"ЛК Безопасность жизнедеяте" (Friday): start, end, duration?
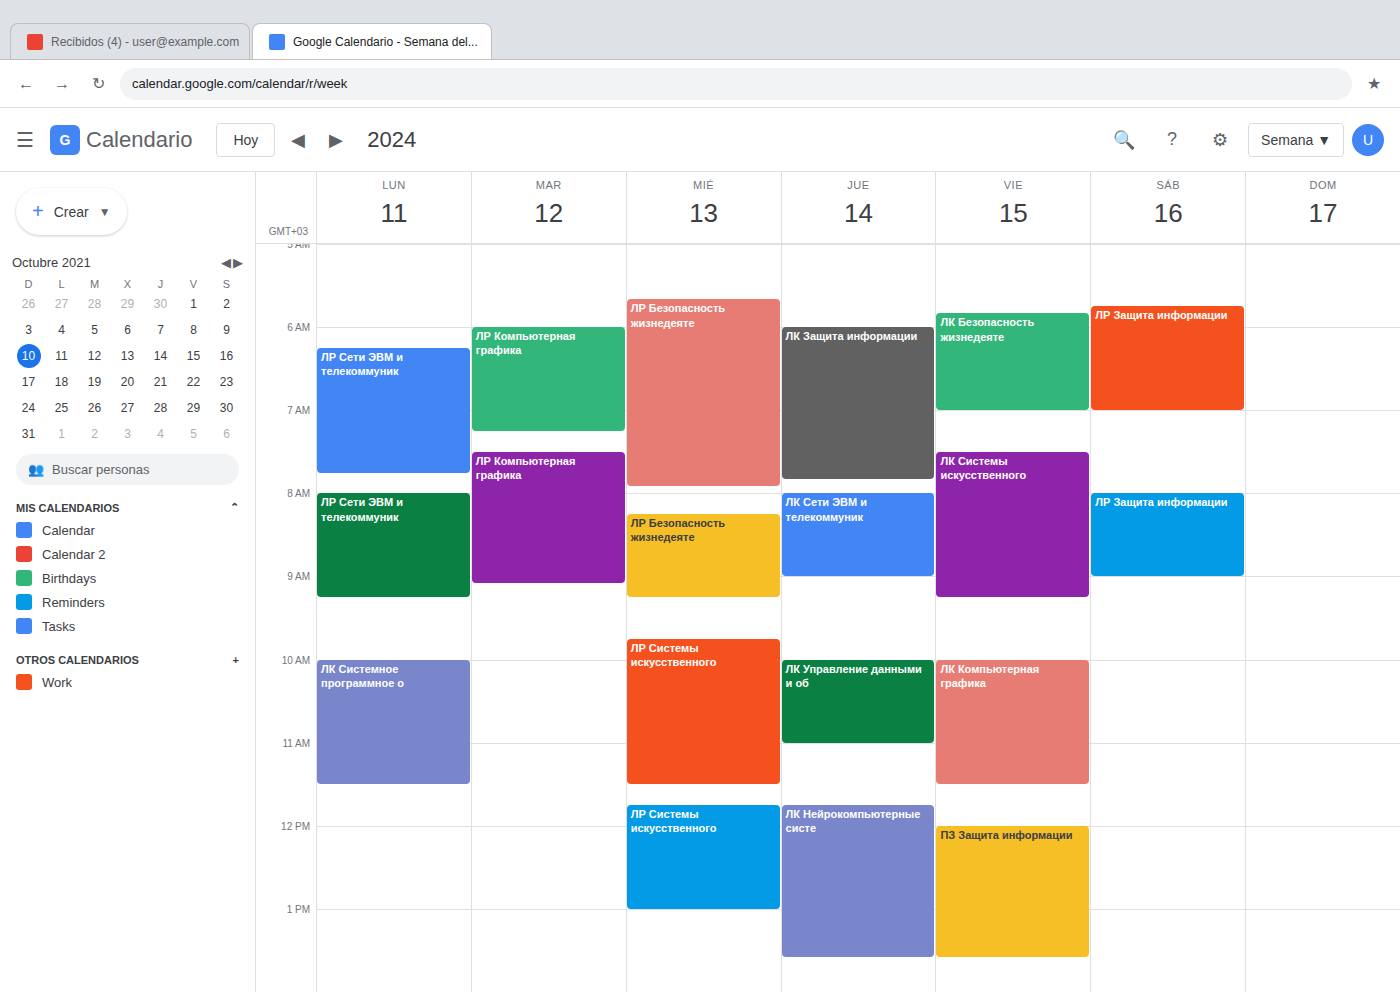
5:50 AM to 7:00 AM, 1 hour 10 minutes